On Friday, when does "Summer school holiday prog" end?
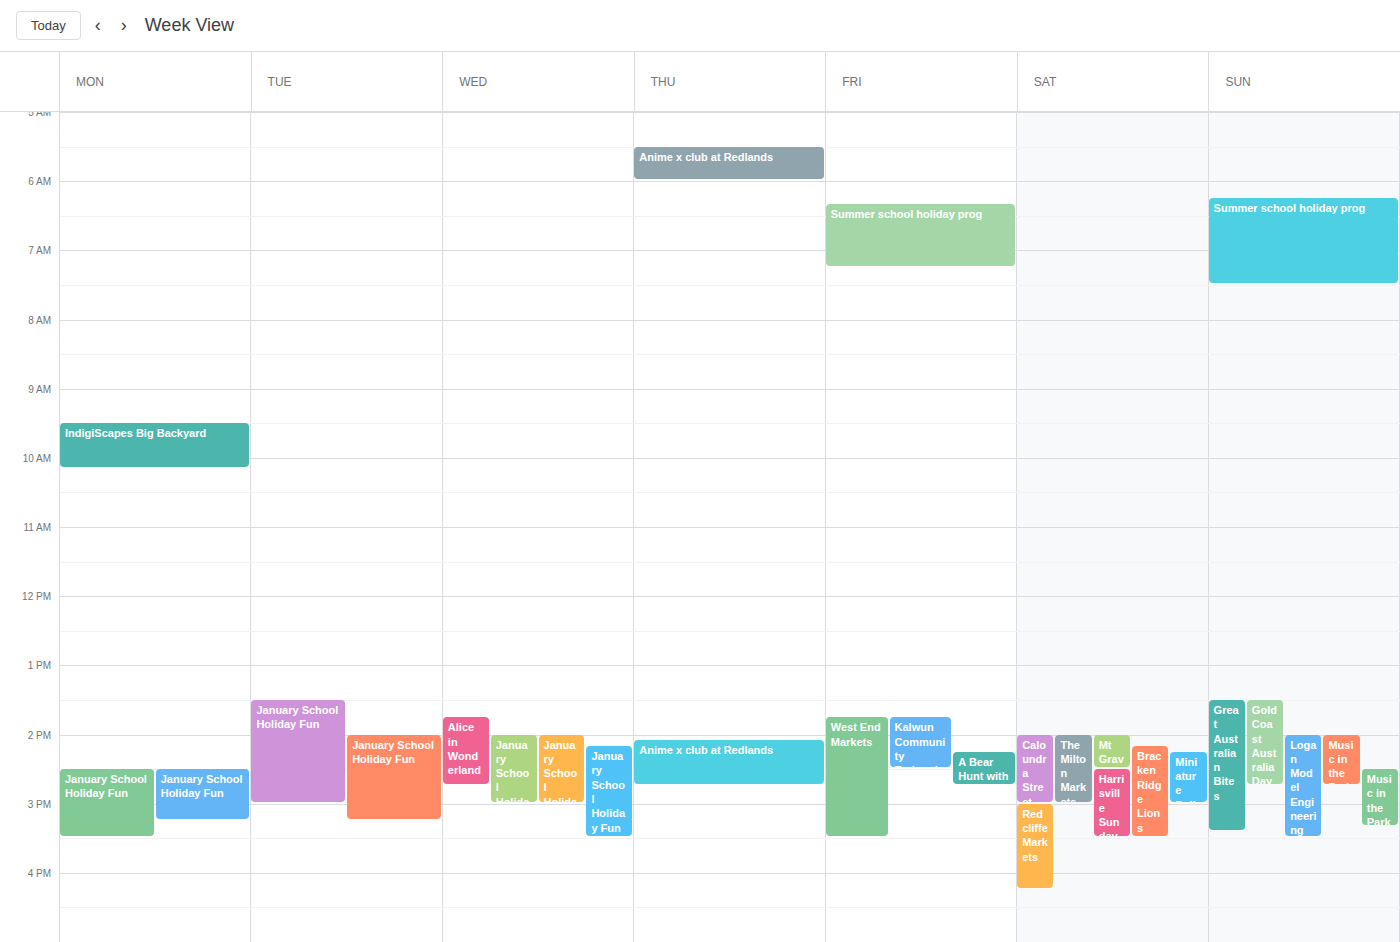
7:15 AM